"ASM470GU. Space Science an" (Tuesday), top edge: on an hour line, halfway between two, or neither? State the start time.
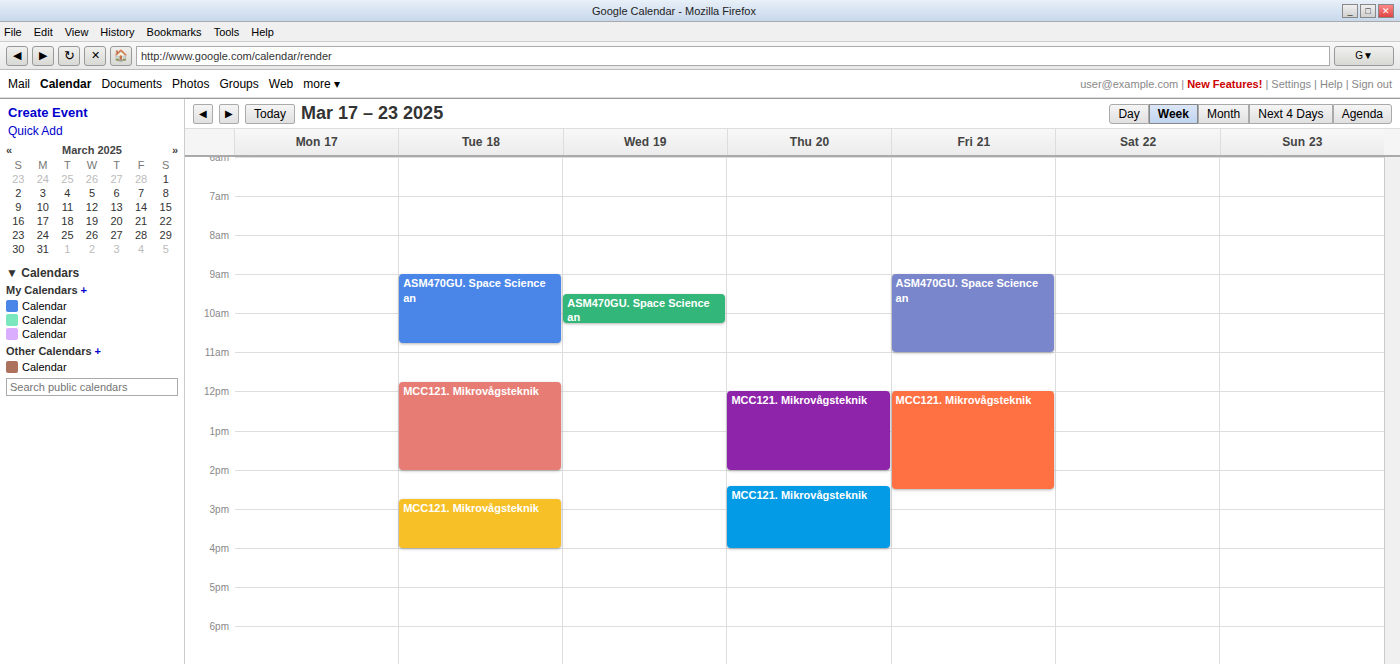
9:00 AM -- exactly on the 9 AM line.